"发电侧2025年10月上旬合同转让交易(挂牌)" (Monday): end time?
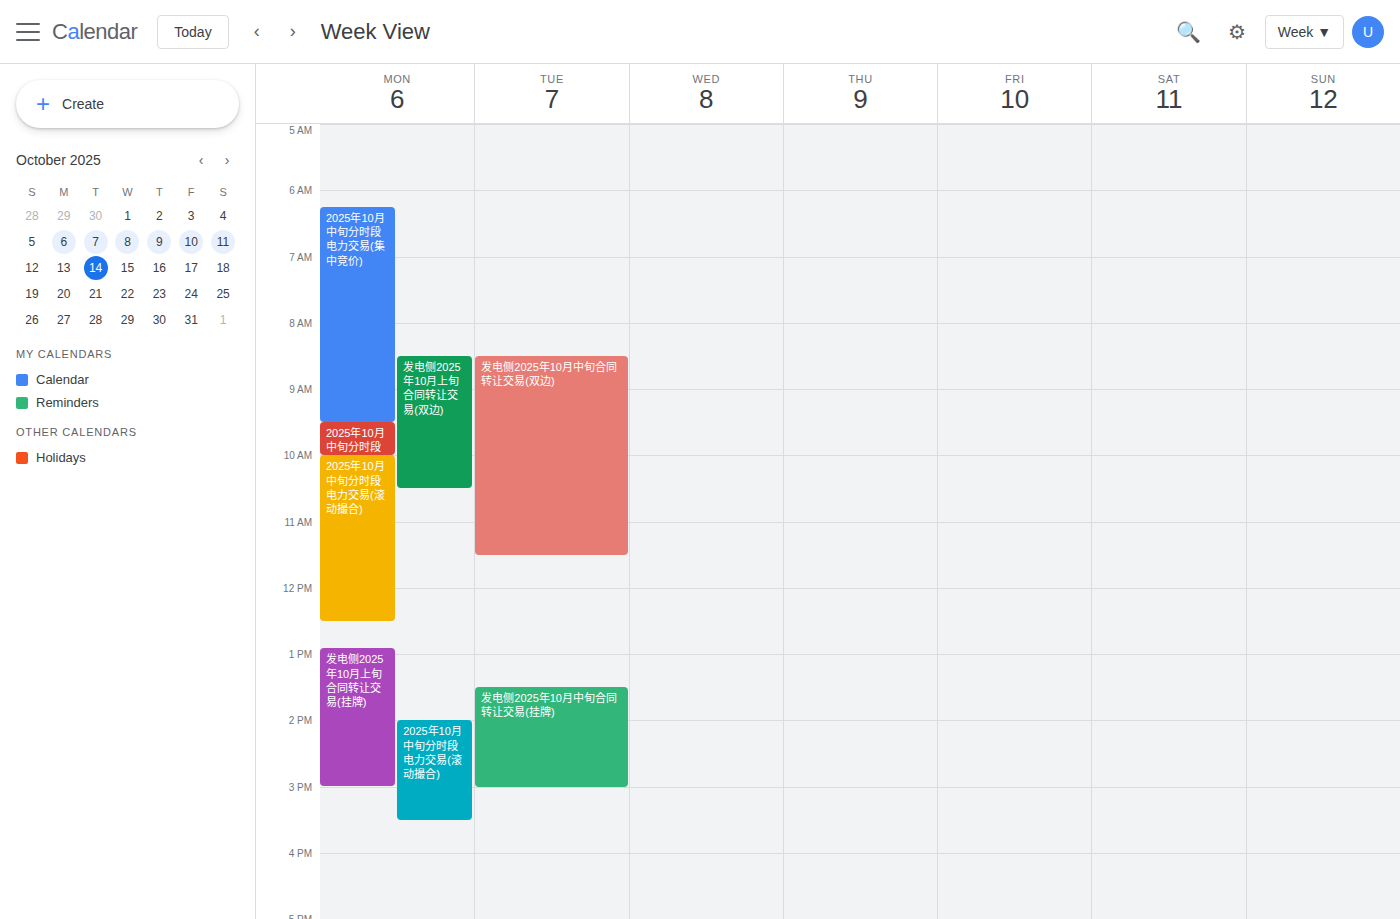
3:00 PM